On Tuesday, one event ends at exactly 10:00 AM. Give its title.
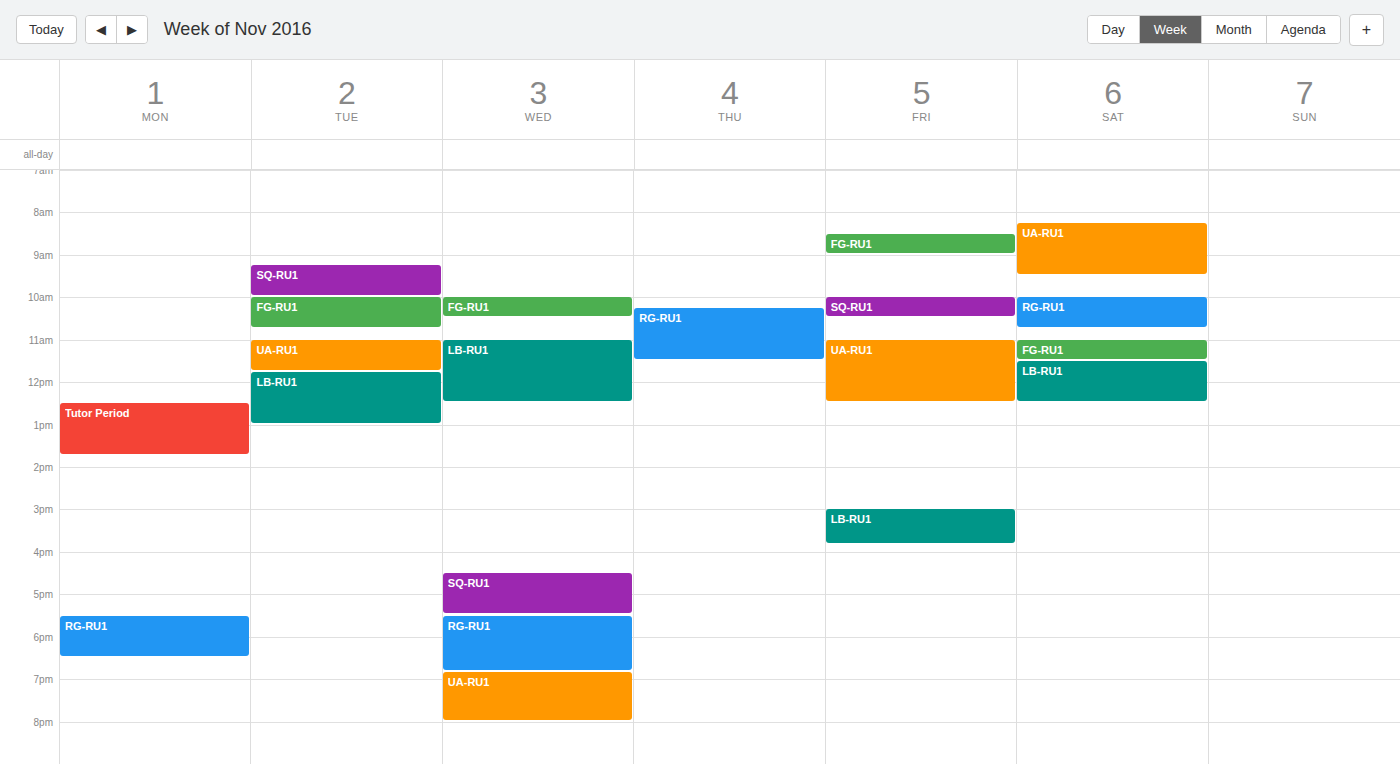
"SQ-RU1"